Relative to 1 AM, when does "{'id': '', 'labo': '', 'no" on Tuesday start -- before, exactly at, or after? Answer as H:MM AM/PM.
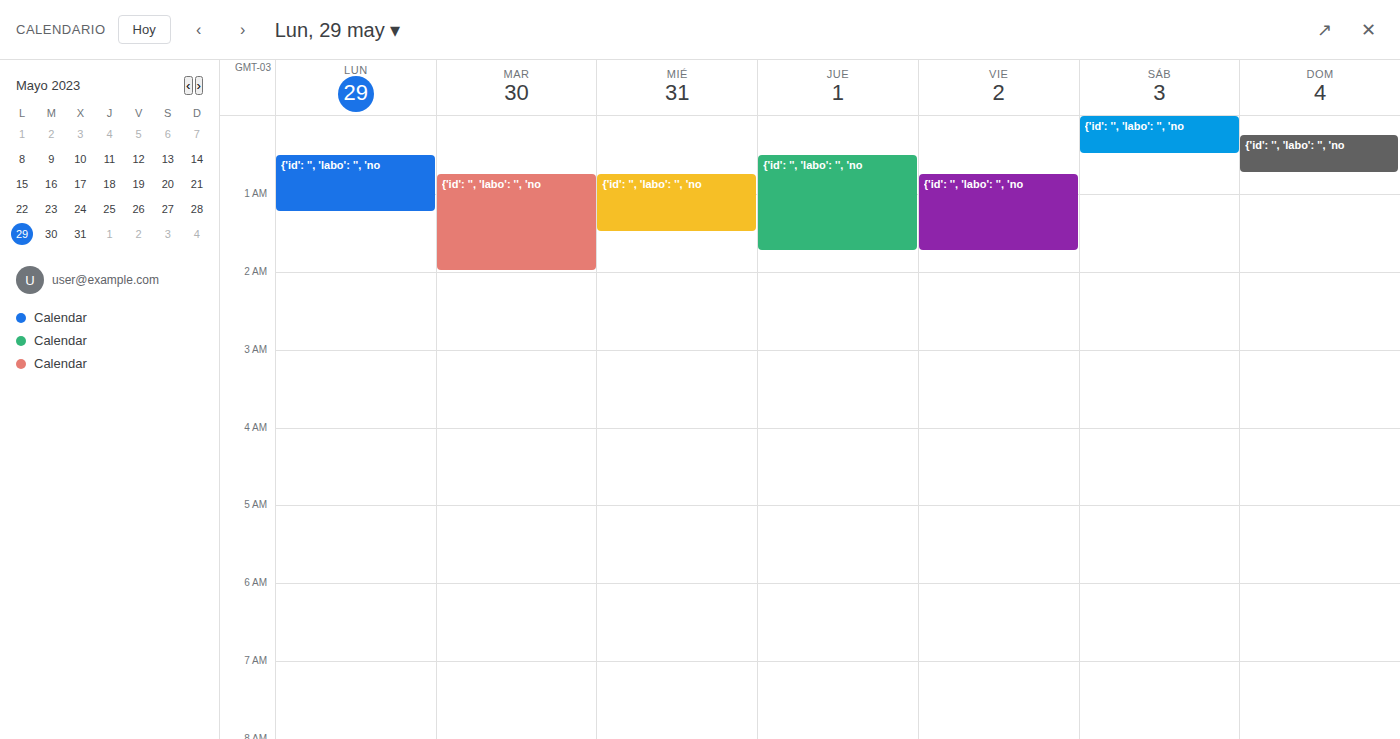
12:45 AM -- before 1 AM, 15 minutes above the 1 AM line.